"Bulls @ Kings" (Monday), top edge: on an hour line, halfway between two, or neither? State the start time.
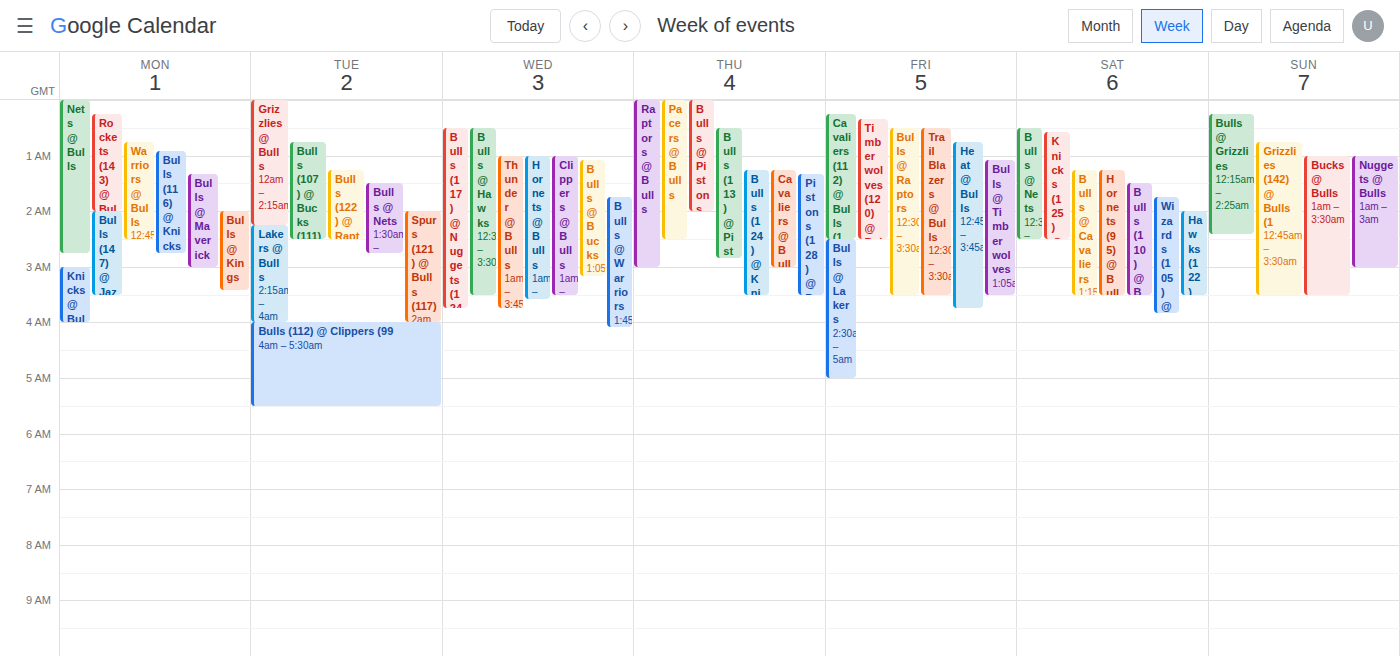
02:00 -- exactly on the 02:00 line.